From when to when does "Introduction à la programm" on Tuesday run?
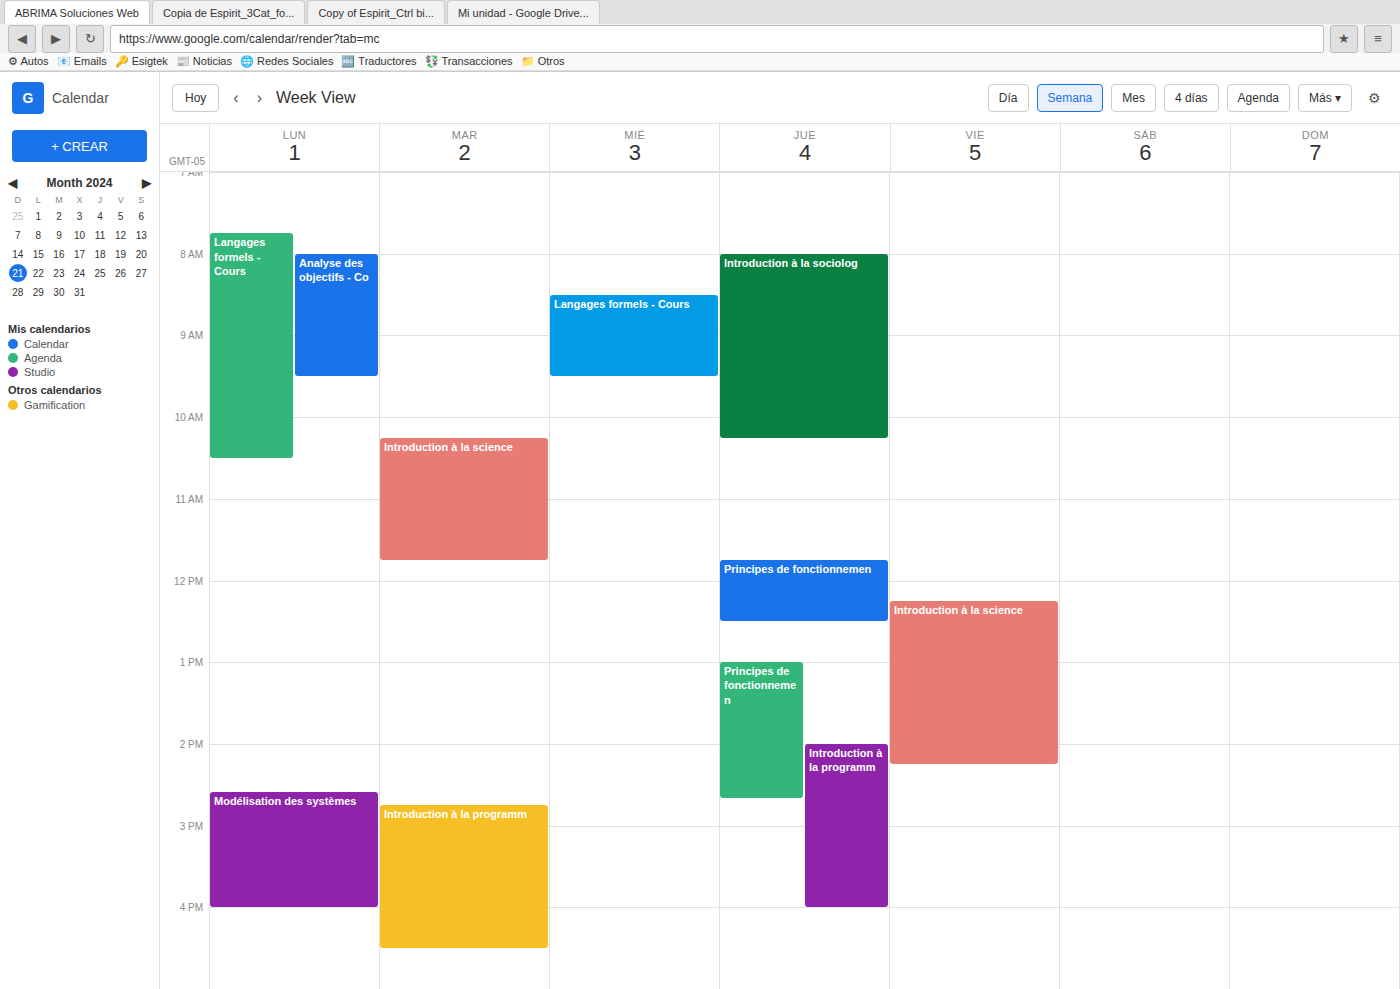
2:45 PM to 4:30 PM